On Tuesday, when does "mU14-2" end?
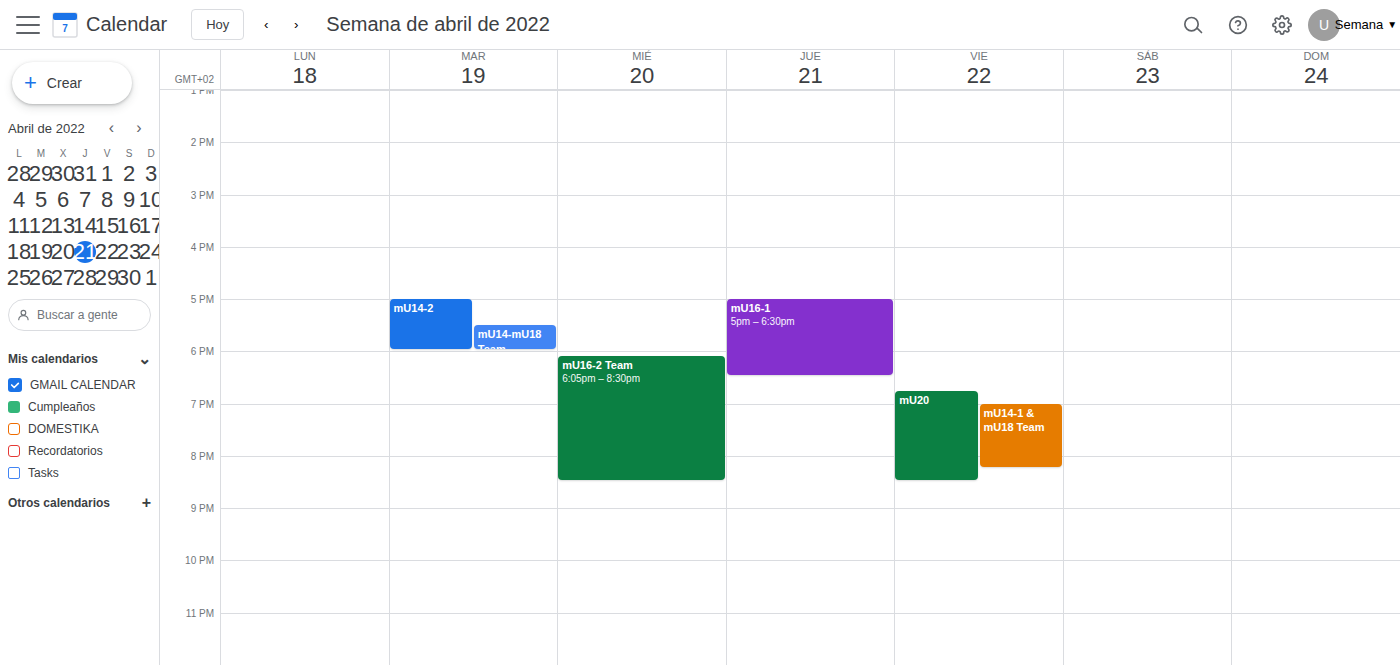
6:00 PM